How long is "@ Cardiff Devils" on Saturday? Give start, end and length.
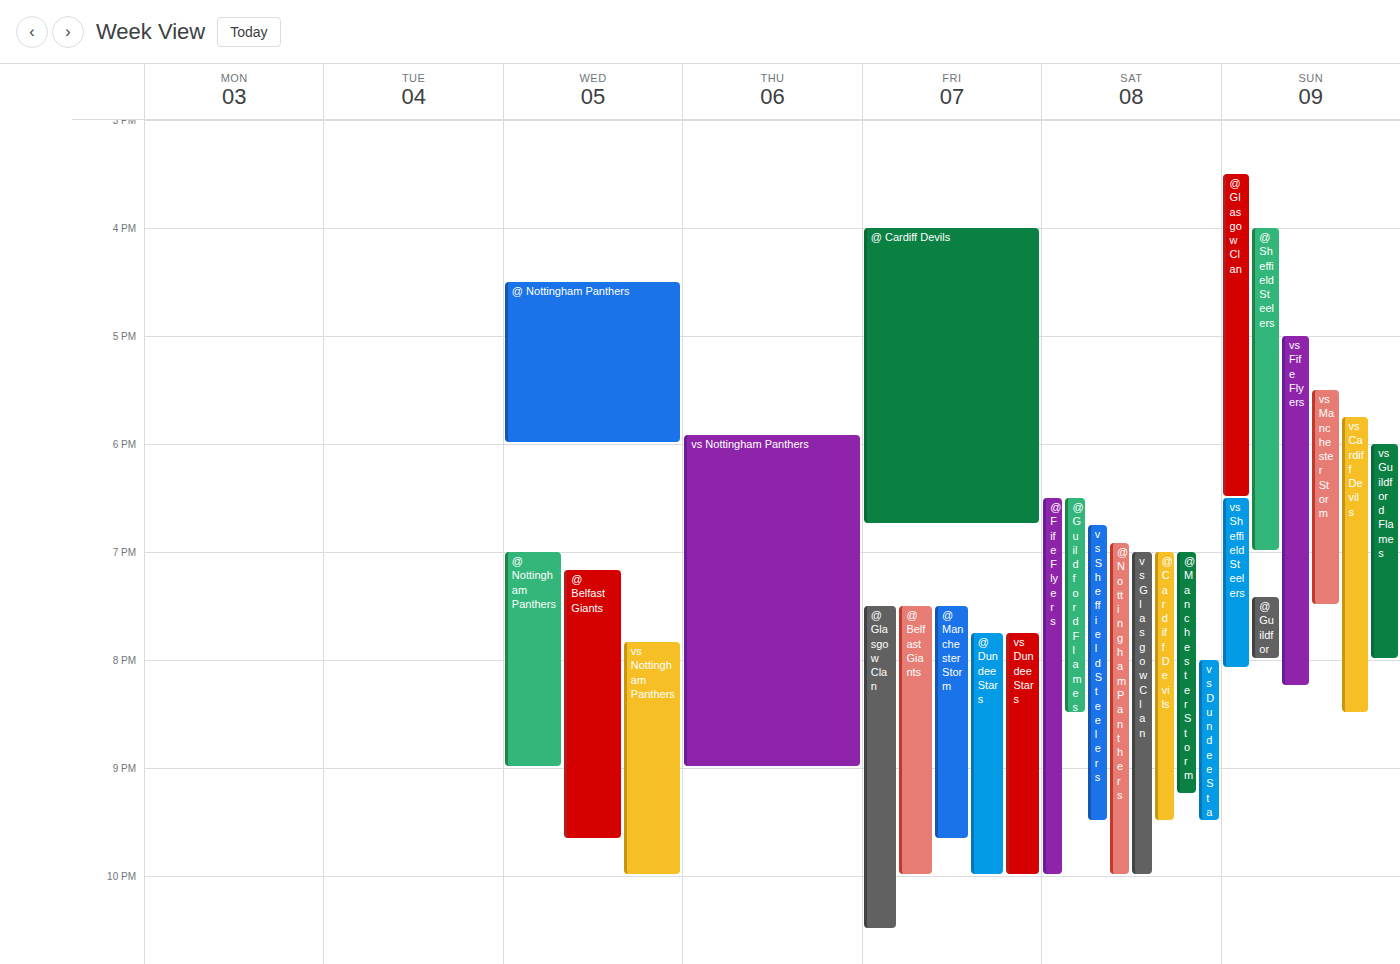
7:00 PM to 9:30 PM, 2 hours 30 minutes